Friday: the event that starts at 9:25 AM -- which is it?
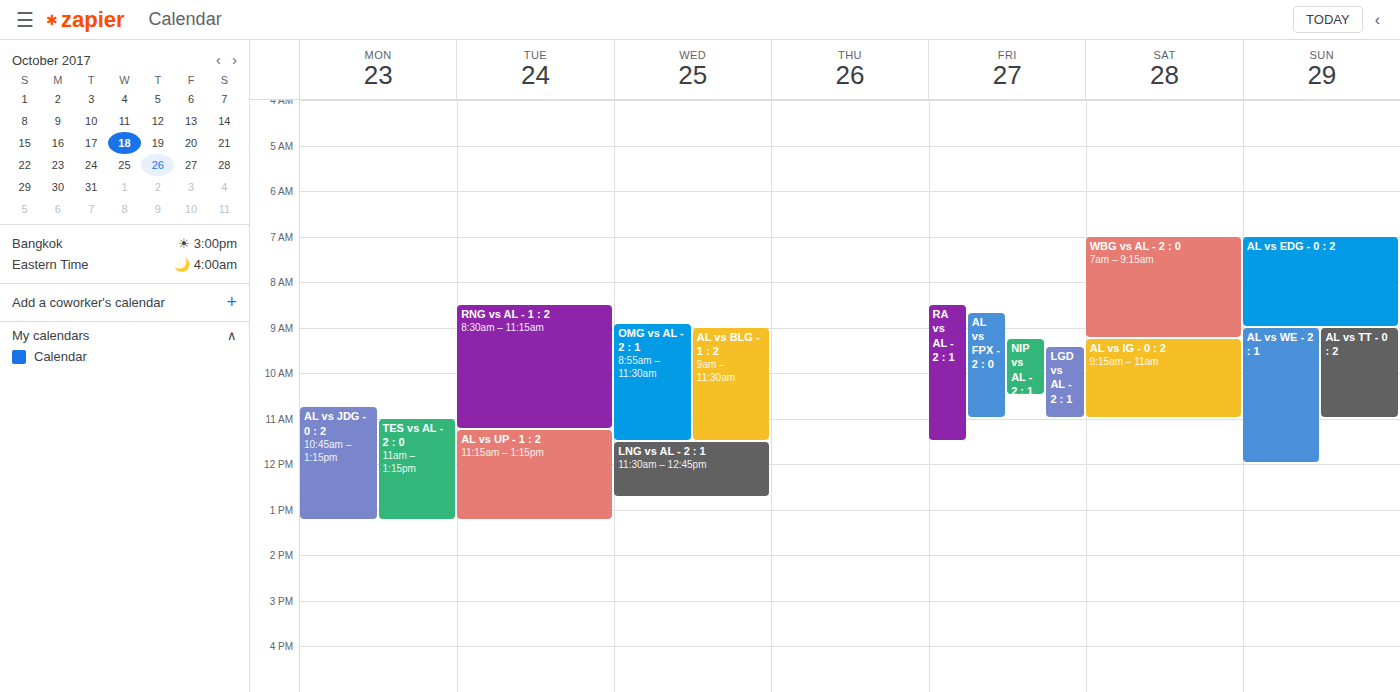
"LGD vs AL - 2 : 1"